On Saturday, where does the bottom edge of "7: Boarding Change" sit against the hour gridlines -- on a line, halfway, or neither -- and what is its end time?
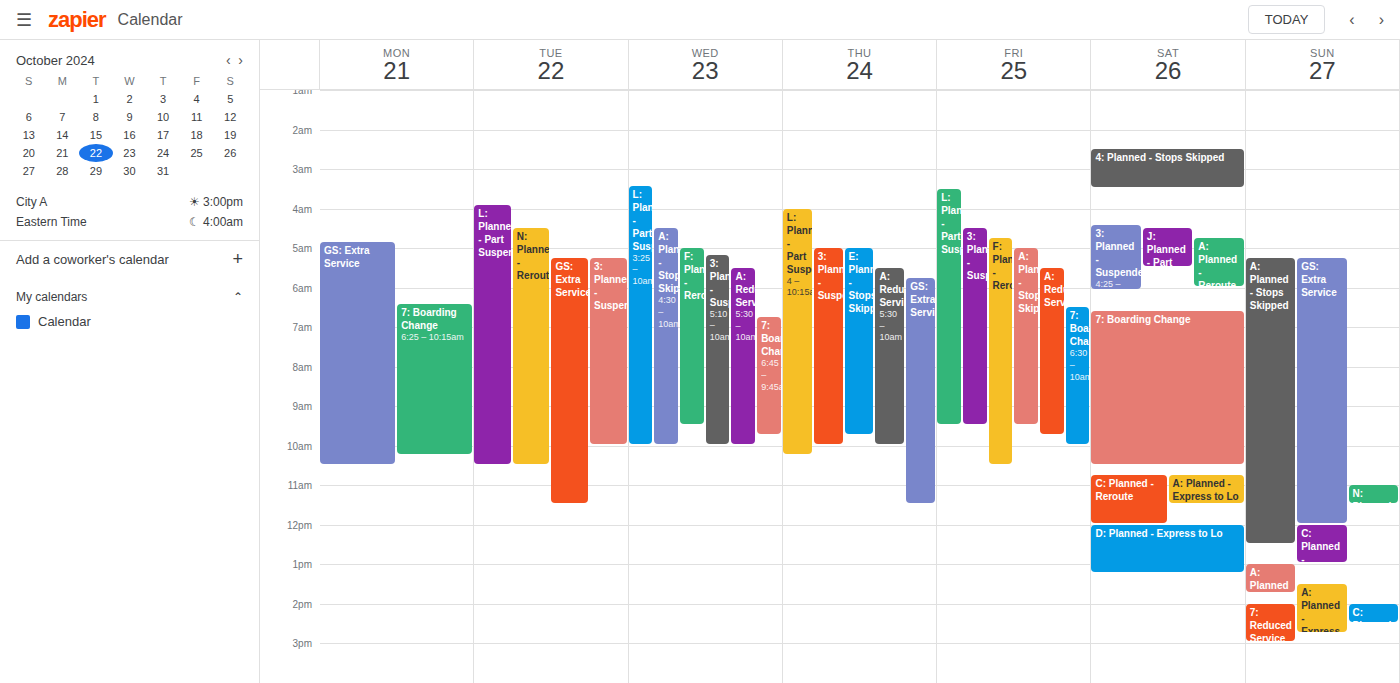
10:30 AM -- halfway between the 10 AM and 11 AM lines.